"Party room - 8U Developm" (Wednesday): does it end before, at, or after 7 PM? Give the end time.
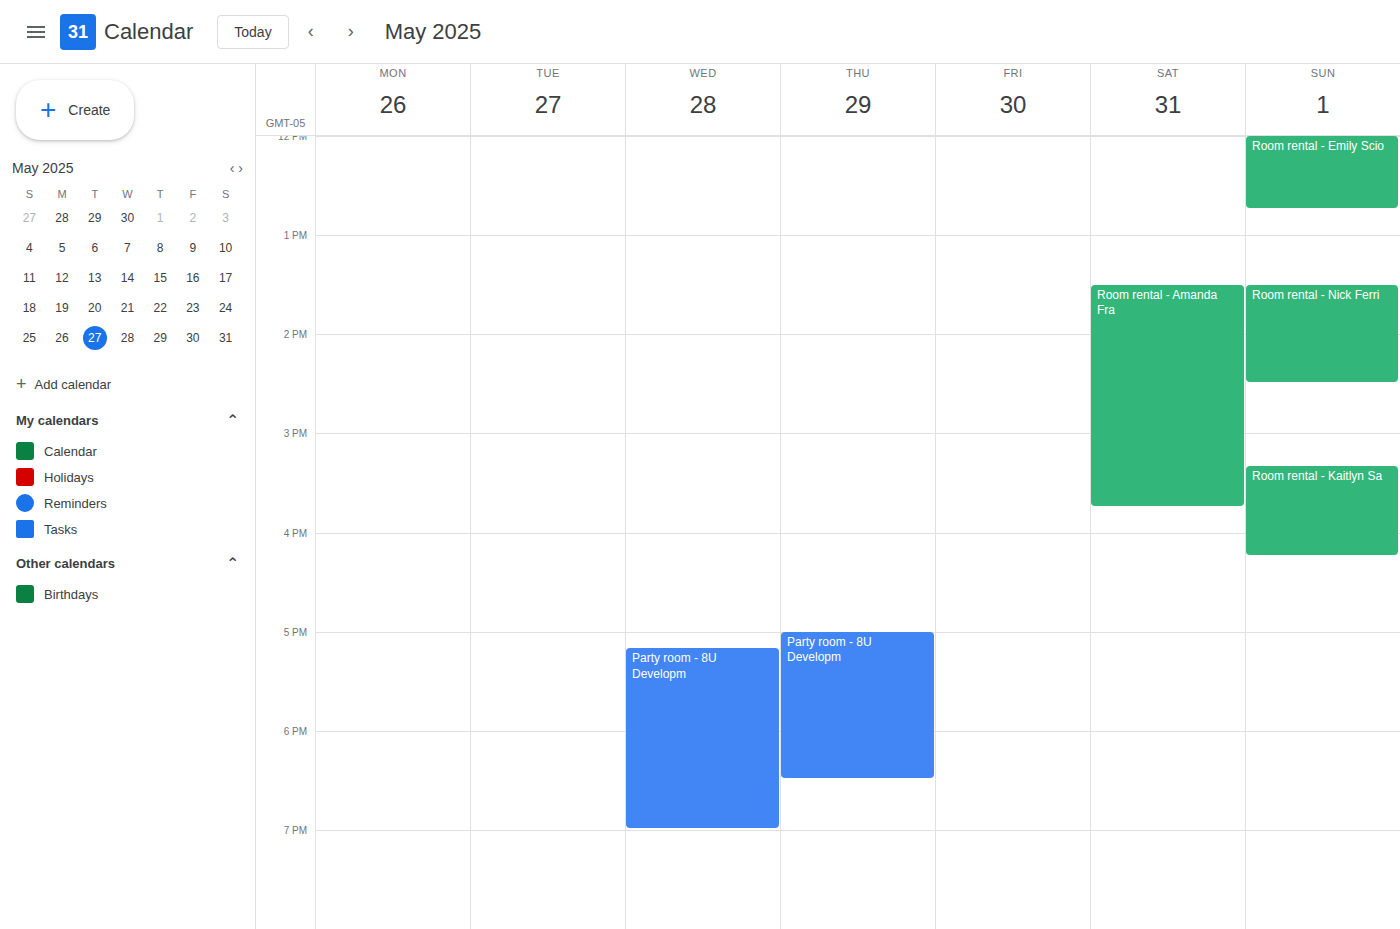
7:00 PM -- exactly at 7 PM, on the 7 PM line.